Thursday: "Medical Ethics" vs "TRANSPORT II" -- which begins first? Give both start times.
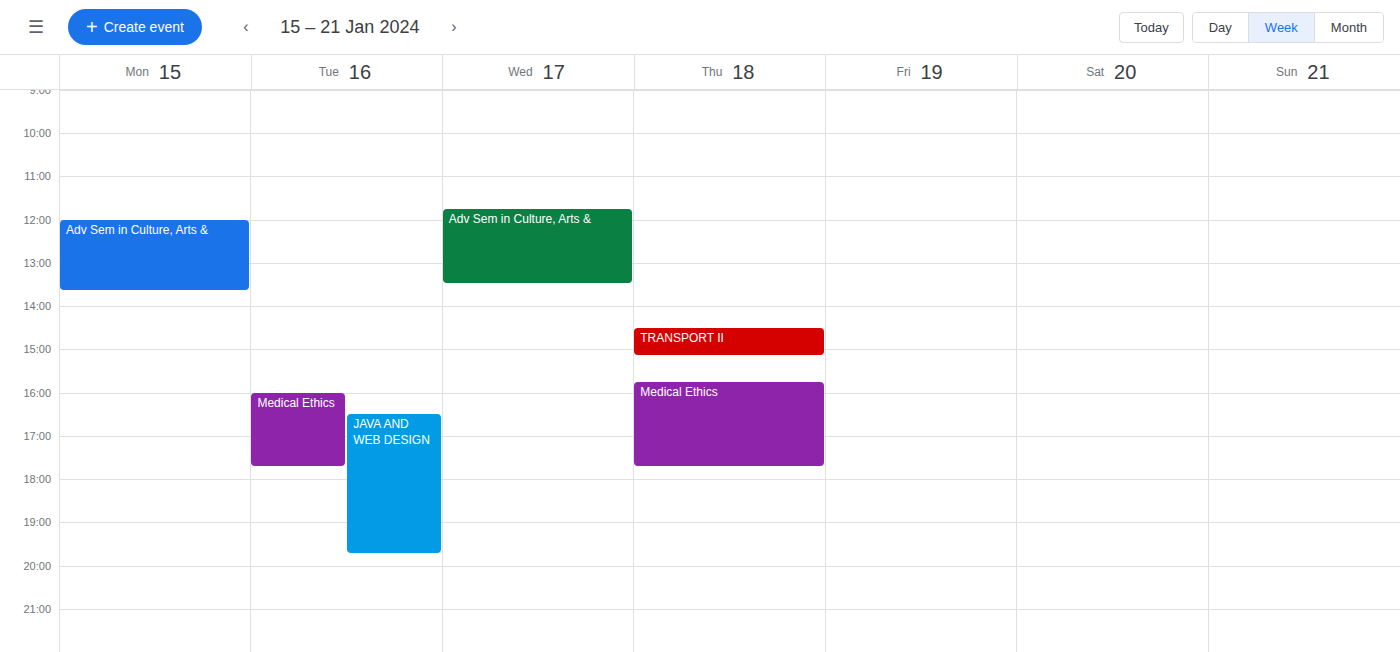
"TRANSPORT II" 2:30 PM; "Medical Ethics" 3:45 PM.